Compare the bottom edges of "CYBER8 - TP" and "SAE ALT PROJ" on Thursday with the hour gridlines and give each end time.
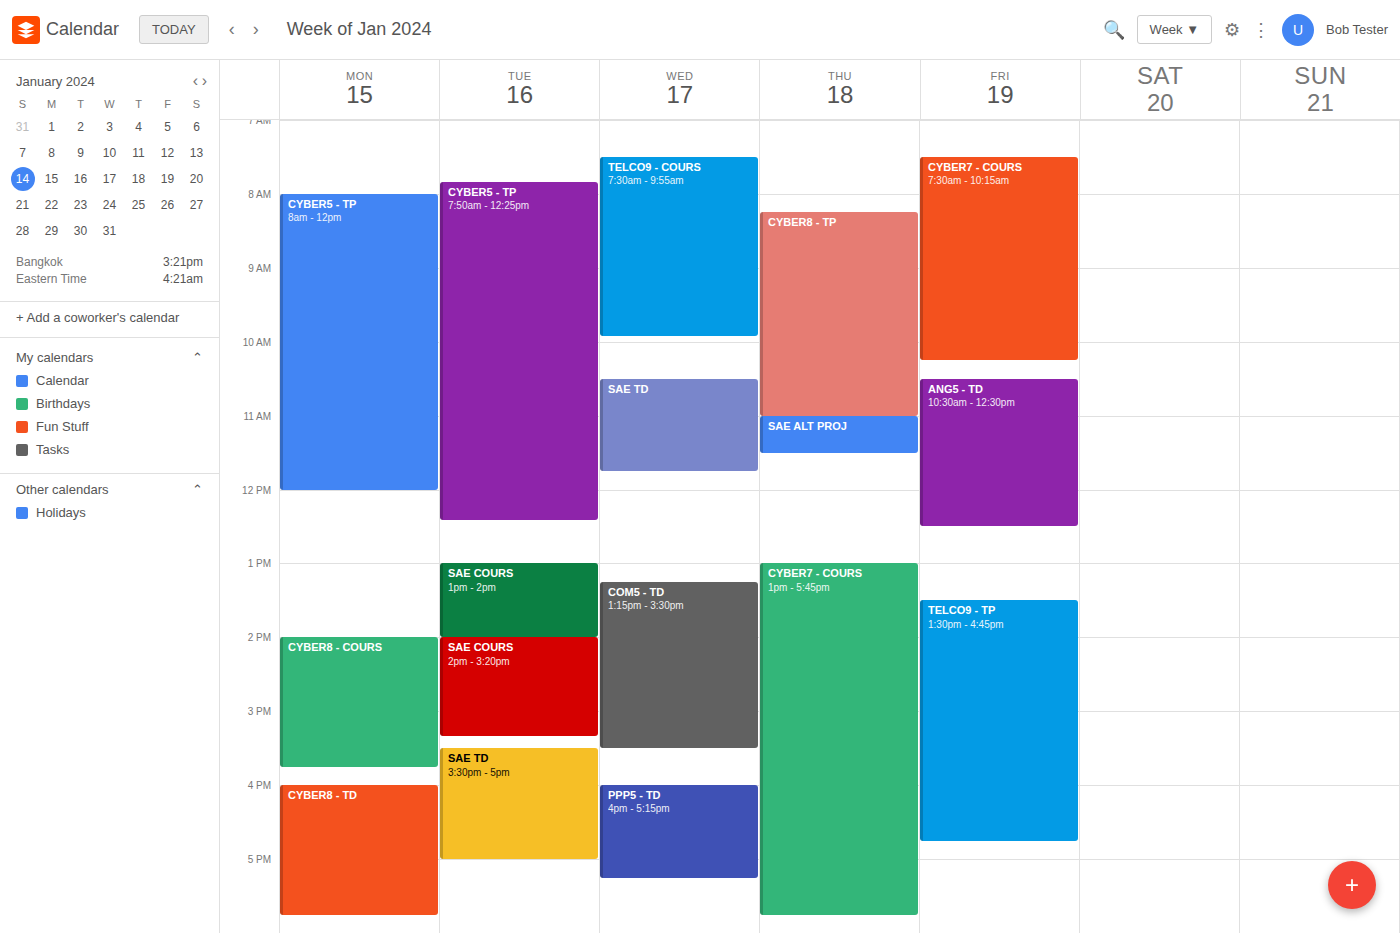
"CYBER8 - TP": 11:00 AM, exactly on the 11 AM line. "SAE ALT PROJ": 11:30 AM, halfway between the 11 AM and 12 PM lines.